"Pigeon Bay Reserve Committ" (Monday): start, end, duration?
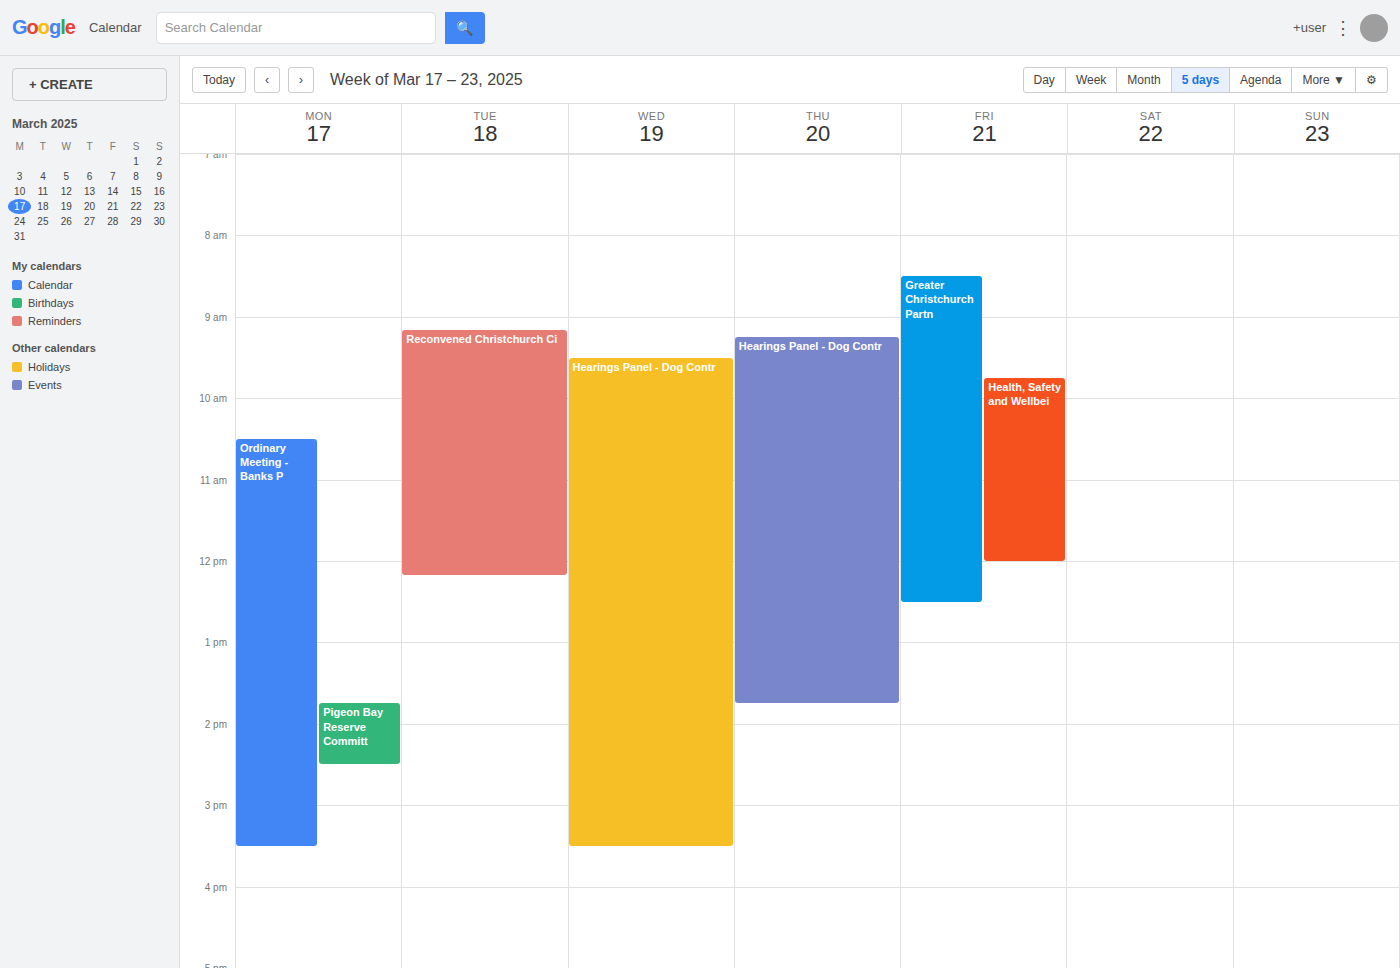
13:45 to 14:30, 45 minutes